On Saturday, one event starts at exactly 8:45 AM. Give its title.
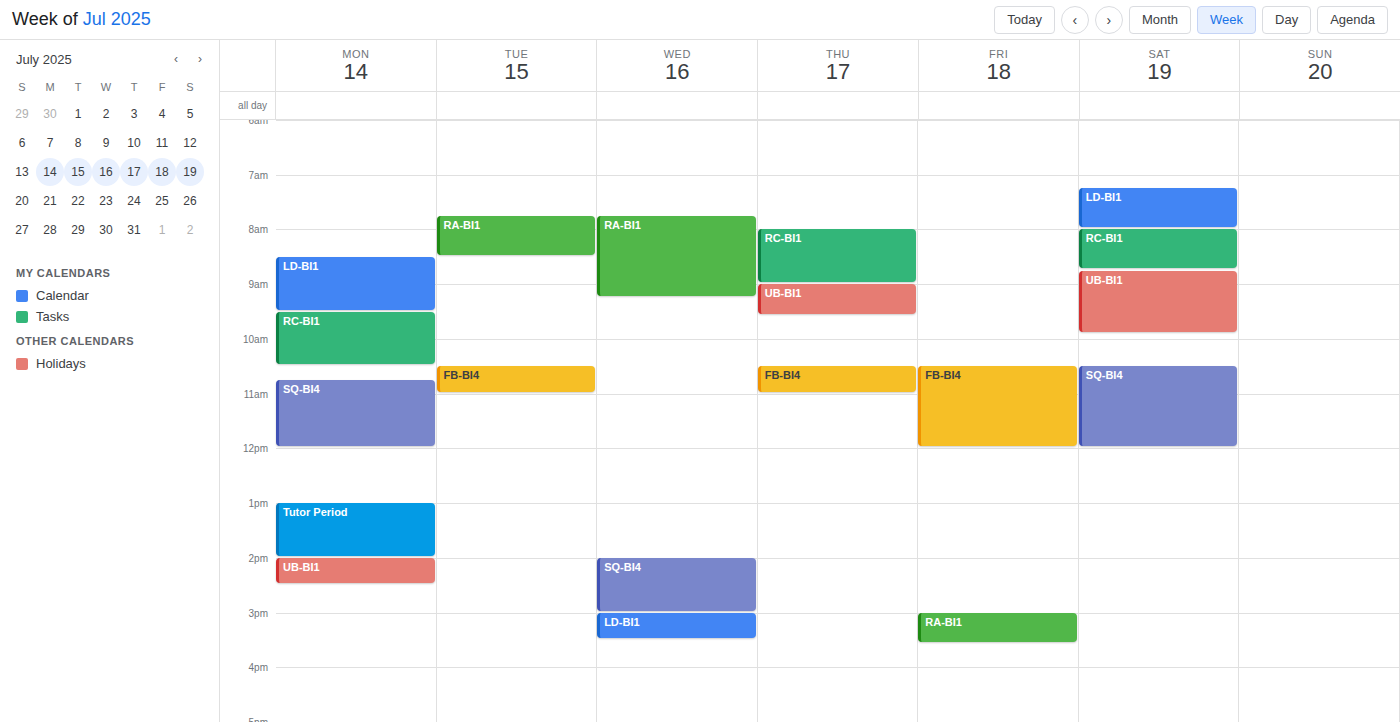
"UB-BI1"